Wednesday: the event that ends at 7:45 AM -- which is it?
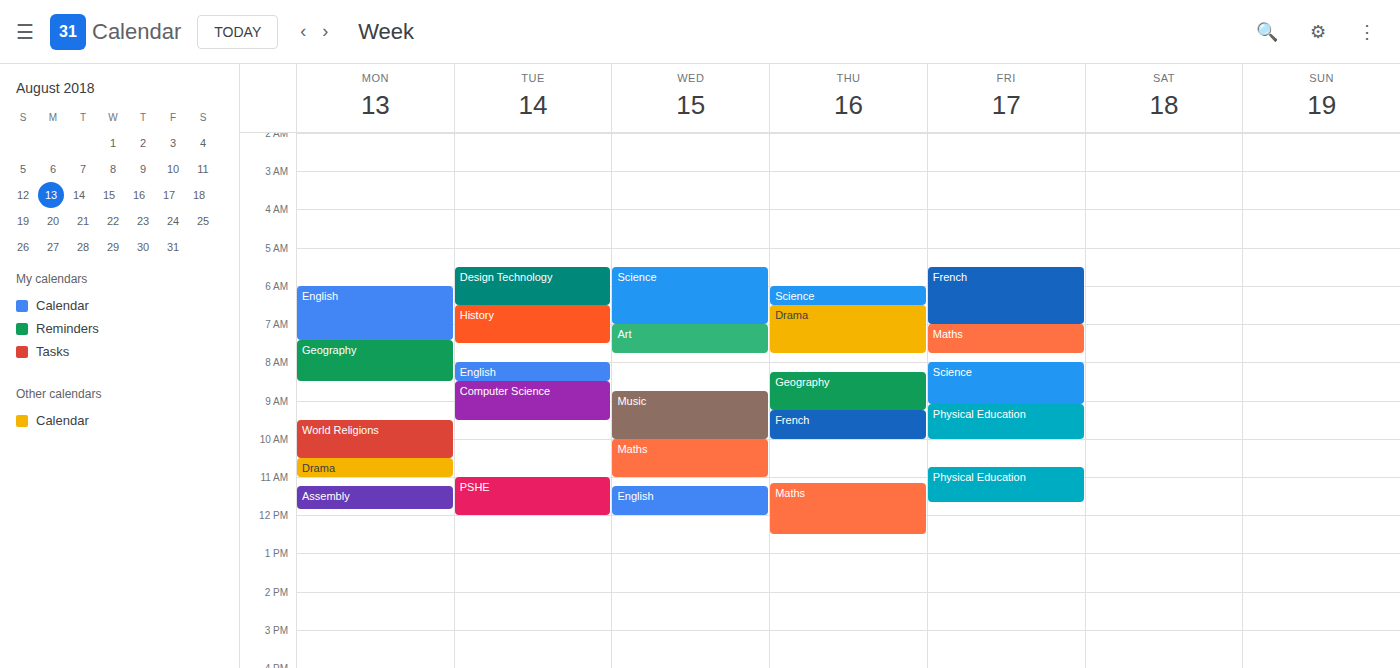
"Art"